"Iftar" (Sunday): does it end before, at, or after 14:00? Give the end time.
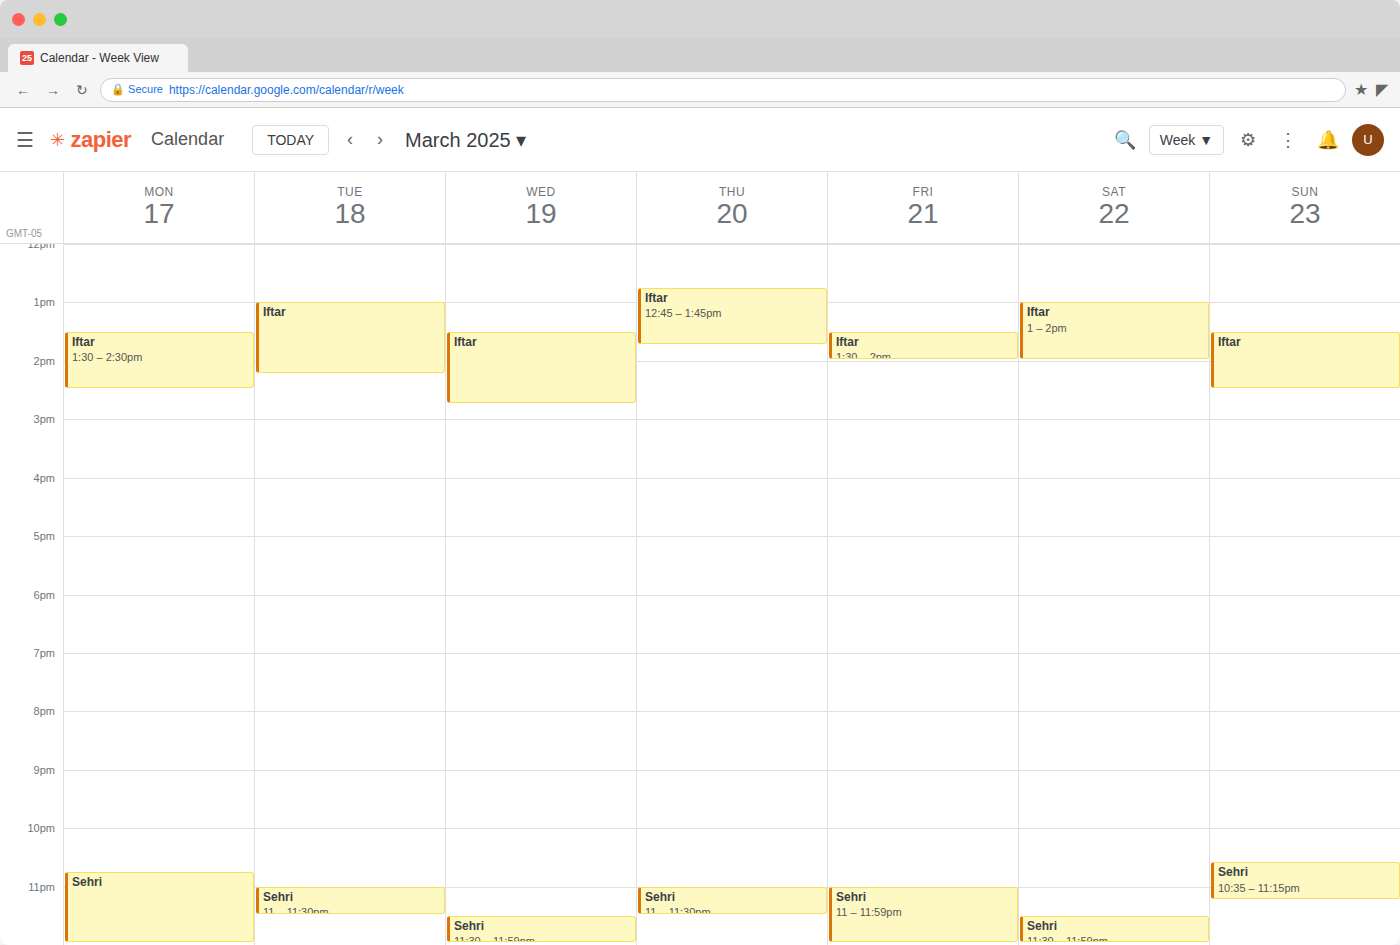
14:30 -- after 14:00, 30 minutes below the 14:00 line.